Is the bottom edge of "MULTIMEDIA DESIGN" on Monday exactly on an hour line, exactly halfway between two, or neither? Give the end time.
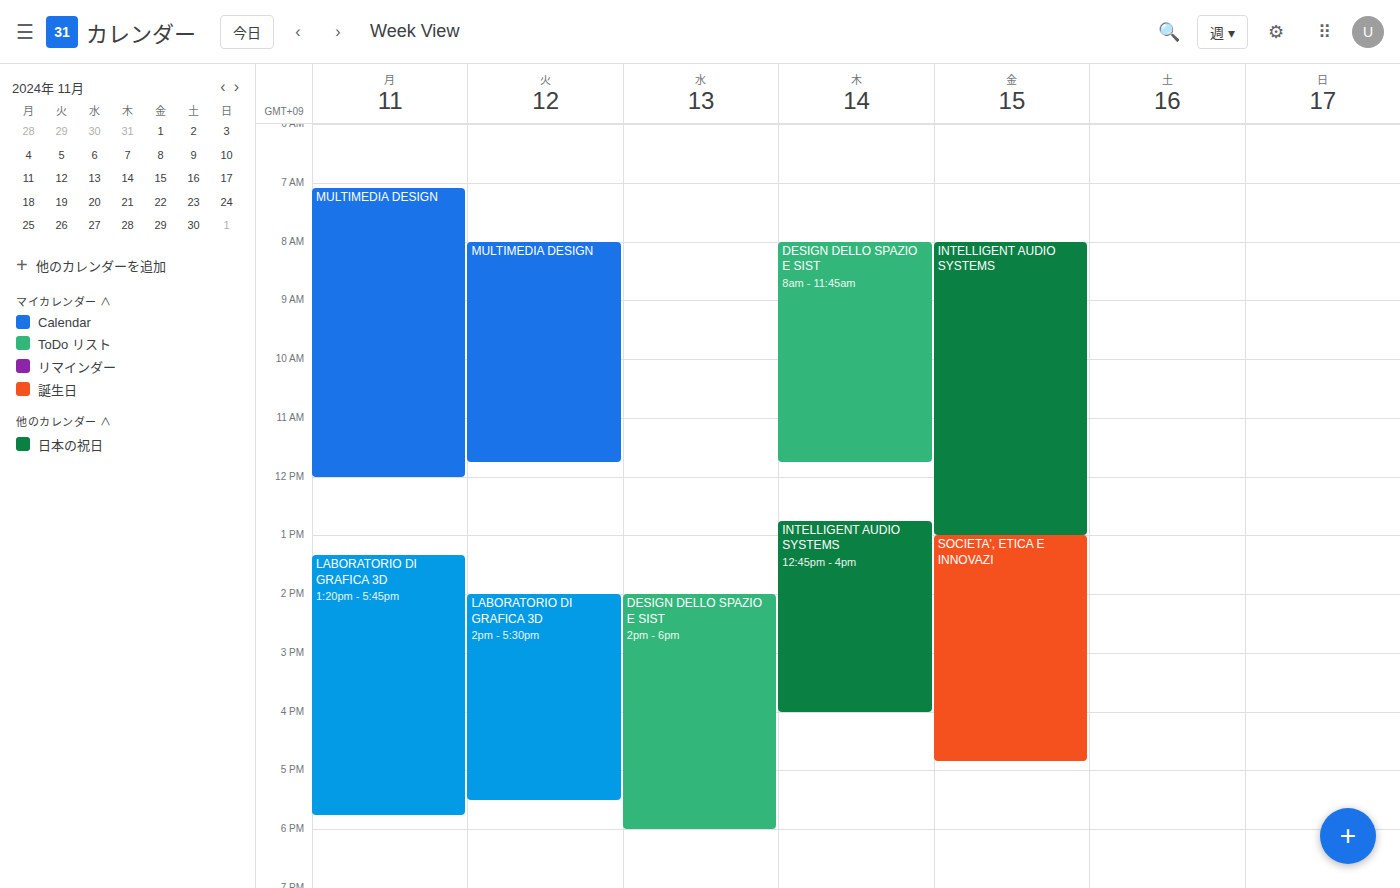
12:00 -- exactly on the 12:00 line.